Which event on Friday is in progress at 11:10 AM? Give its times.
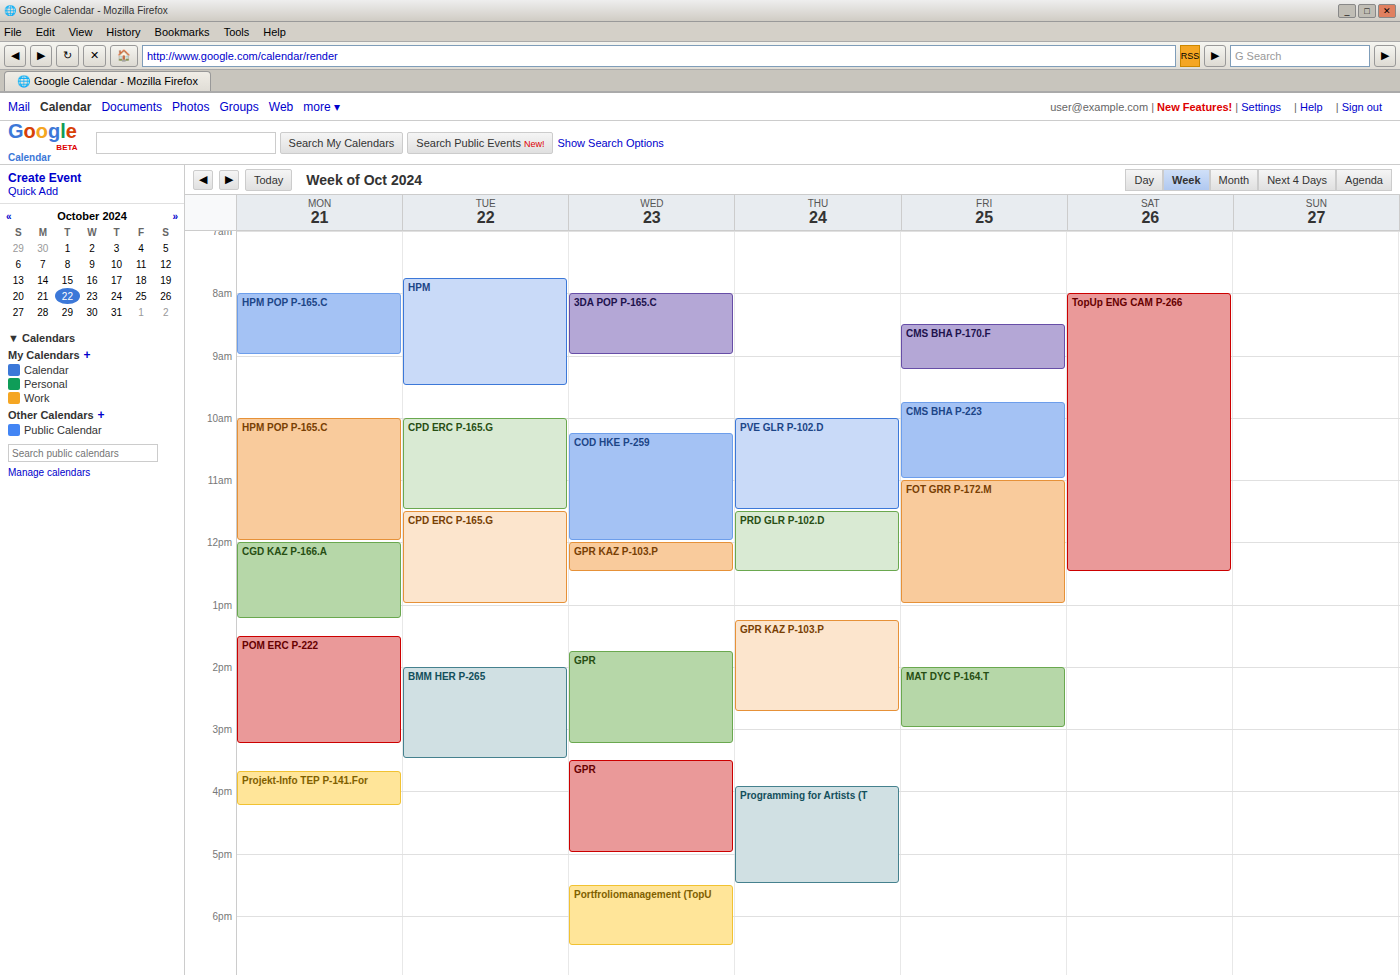
"FOT GRR P-172.M", 11:00 AM to 1:00 PM